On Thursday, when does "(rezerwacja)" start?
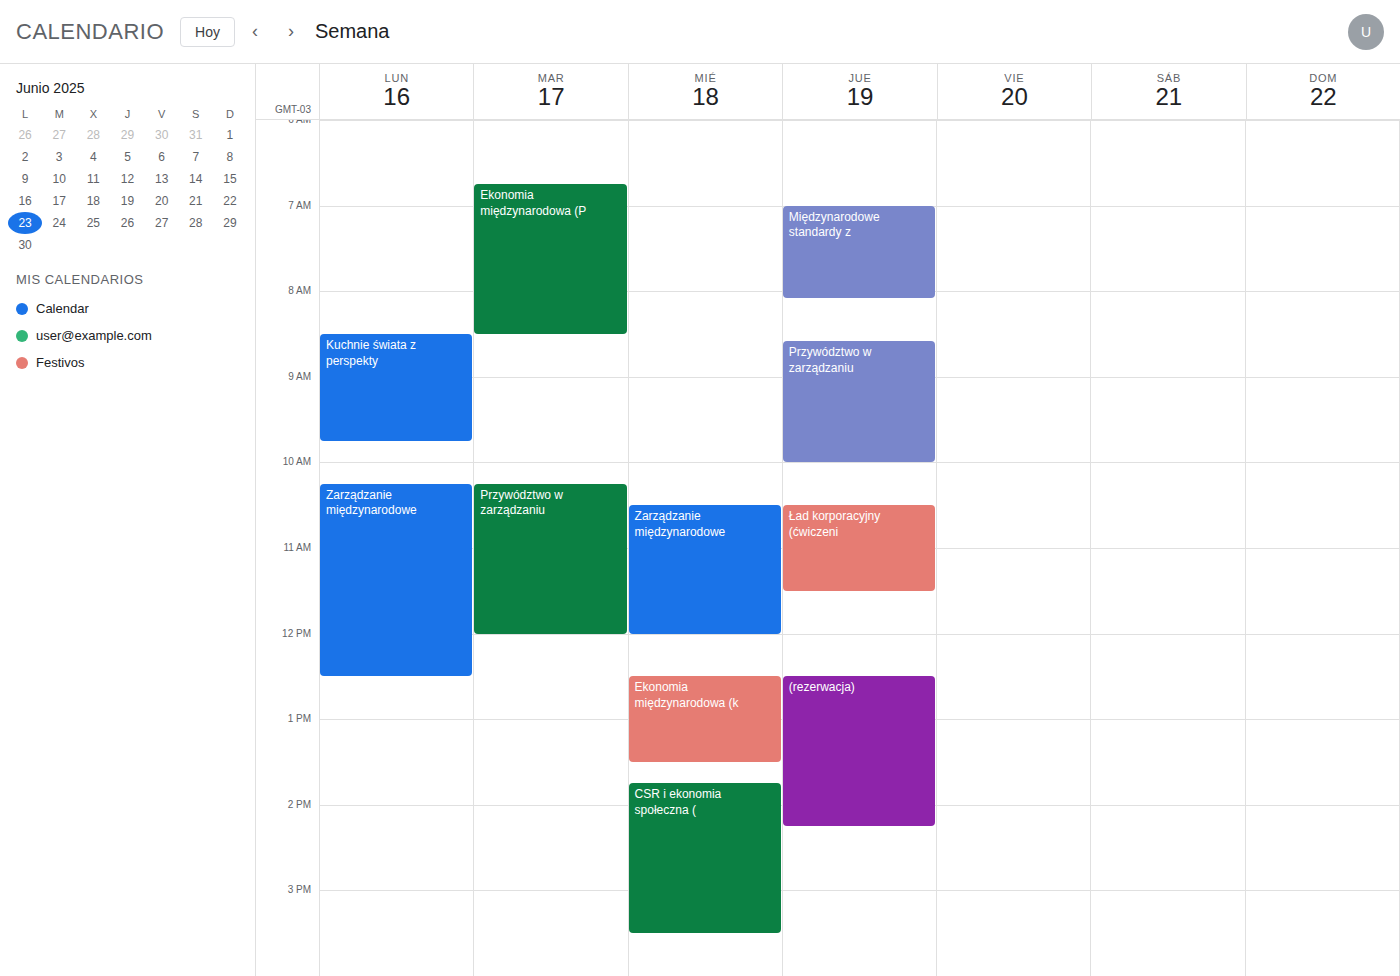
12:30 PM